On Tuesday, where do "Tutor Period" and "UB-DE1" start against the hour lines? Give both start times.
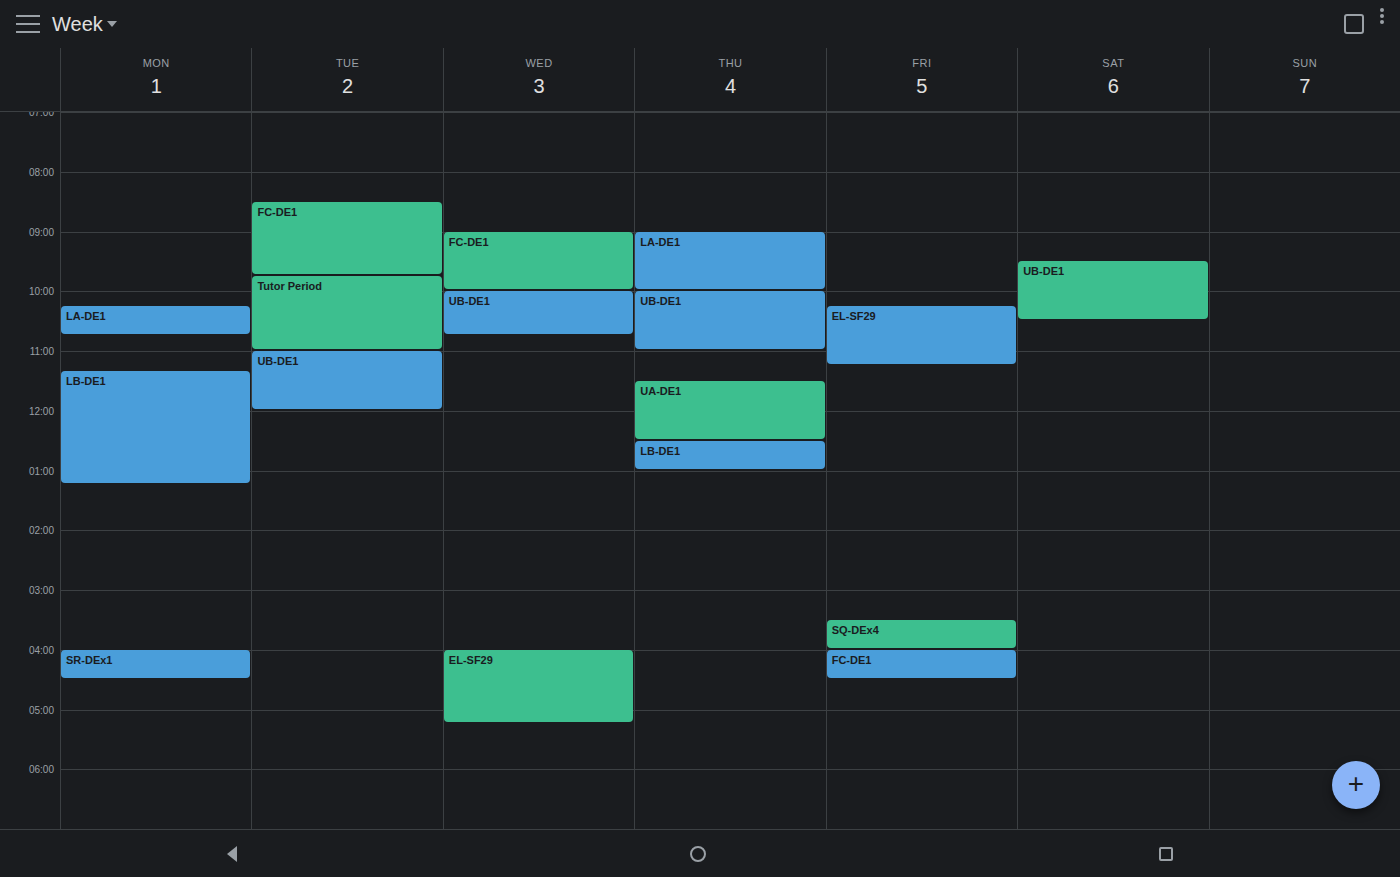
"Tutor Period": 9:45 AM, neither: three quarters of the way from the 9 AM line to the 10 AM line. "UB-DE1": 11:00 AM, exactly on the 11 AM line.